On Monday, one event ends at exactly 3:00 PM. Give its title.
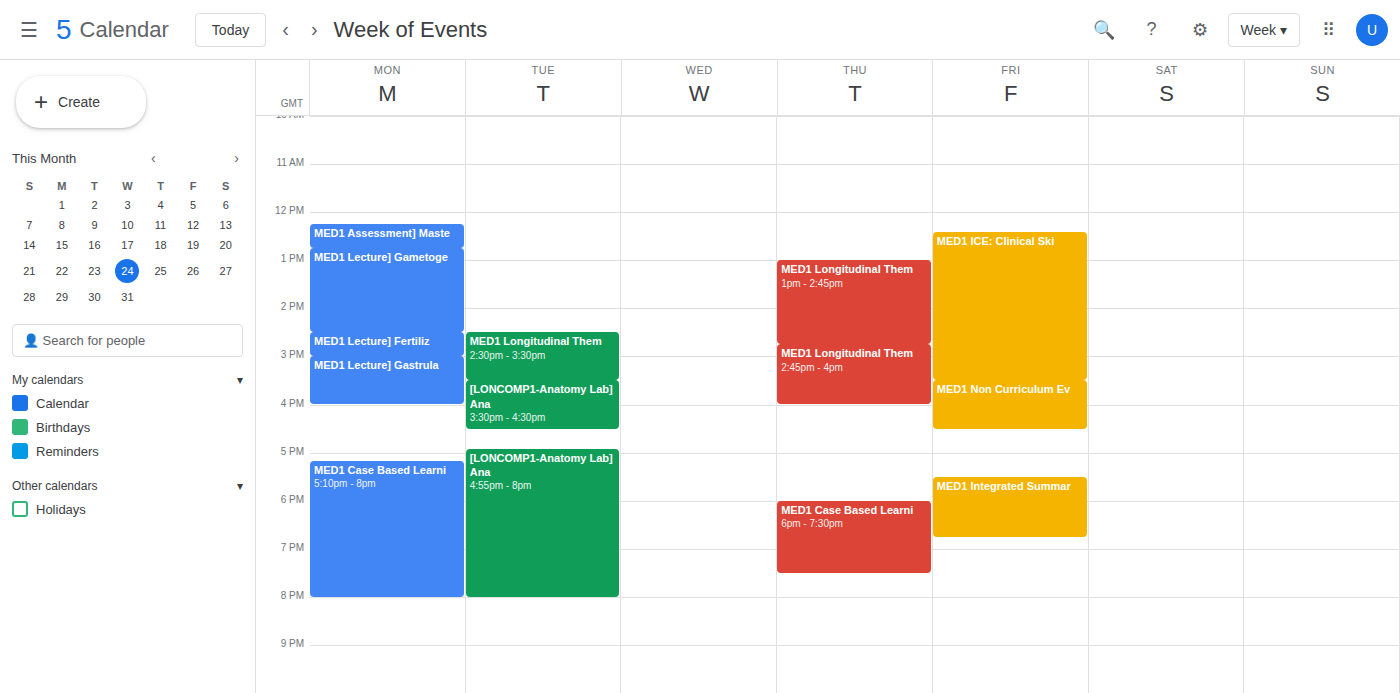
"MED1 Lecture] Fertiliz"